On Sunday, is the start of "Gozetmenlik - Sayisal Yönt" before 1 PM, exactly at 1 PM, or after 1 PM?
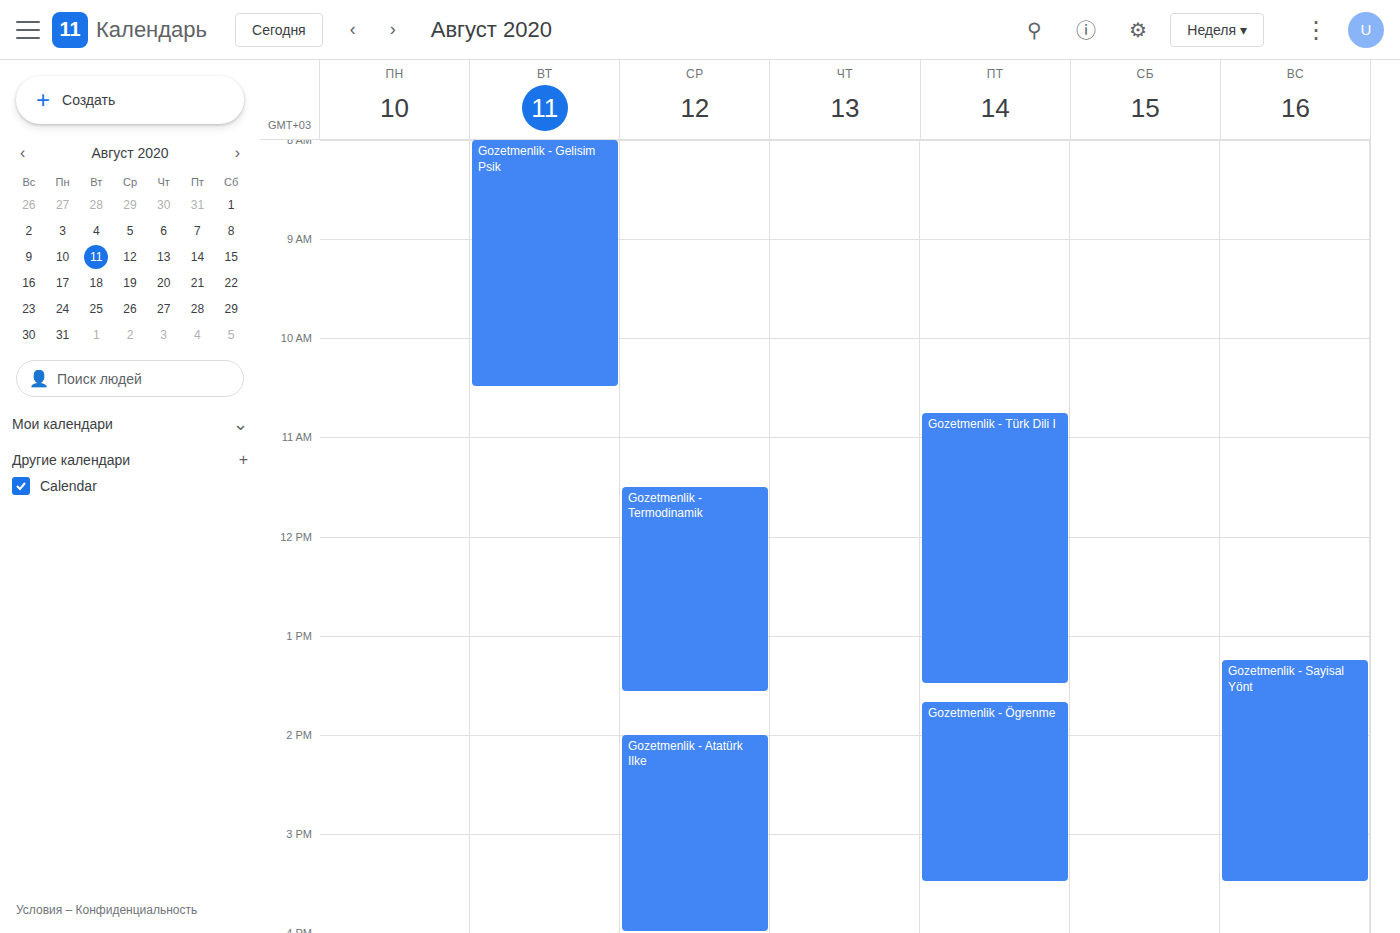
1:15 PM -- after 1 PM, 15 minutes below the 1 PM line.